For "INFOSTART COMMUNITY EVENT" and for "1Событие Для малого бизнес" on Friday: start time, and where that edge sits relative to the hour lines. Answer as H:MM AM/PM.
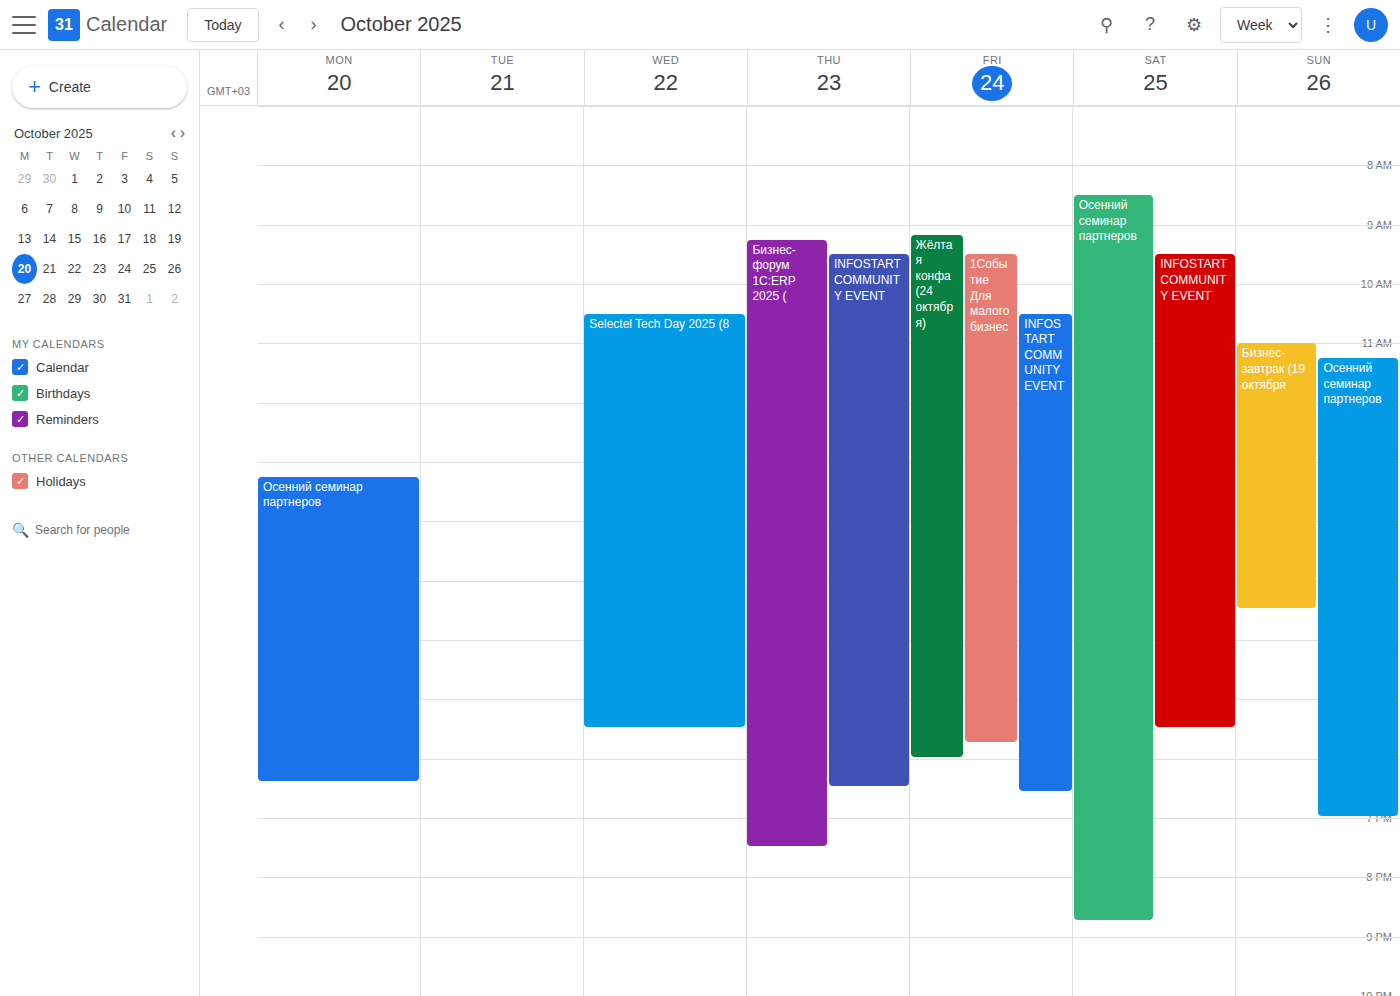
"INFOSTART COMMUNITY EVENT": 10:30 AM, halfway between the 10 AM and 11 AM lines. "1Событие Для малого бизнес": 9:30 AM, halfway between the 9 AM and 10 AM lines.